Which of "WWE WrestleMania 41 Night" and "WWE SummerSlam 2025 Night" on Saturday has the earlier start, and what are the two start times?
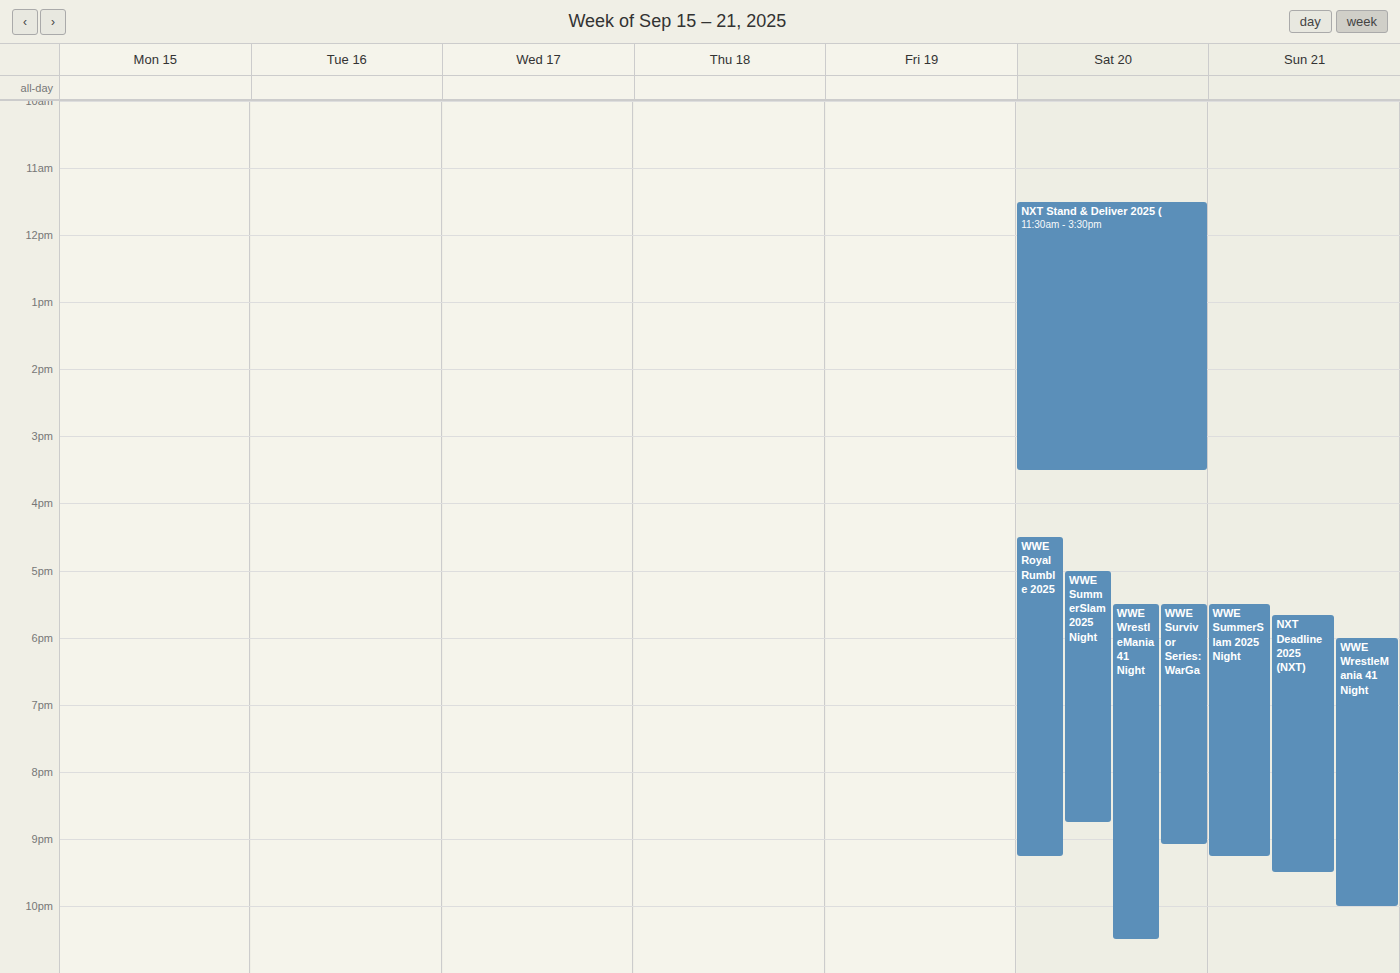
"WWE SummerSlam 2025 Night" 5:00 PM; "WWE WrestleMania 41 Night" 5:30 PM.